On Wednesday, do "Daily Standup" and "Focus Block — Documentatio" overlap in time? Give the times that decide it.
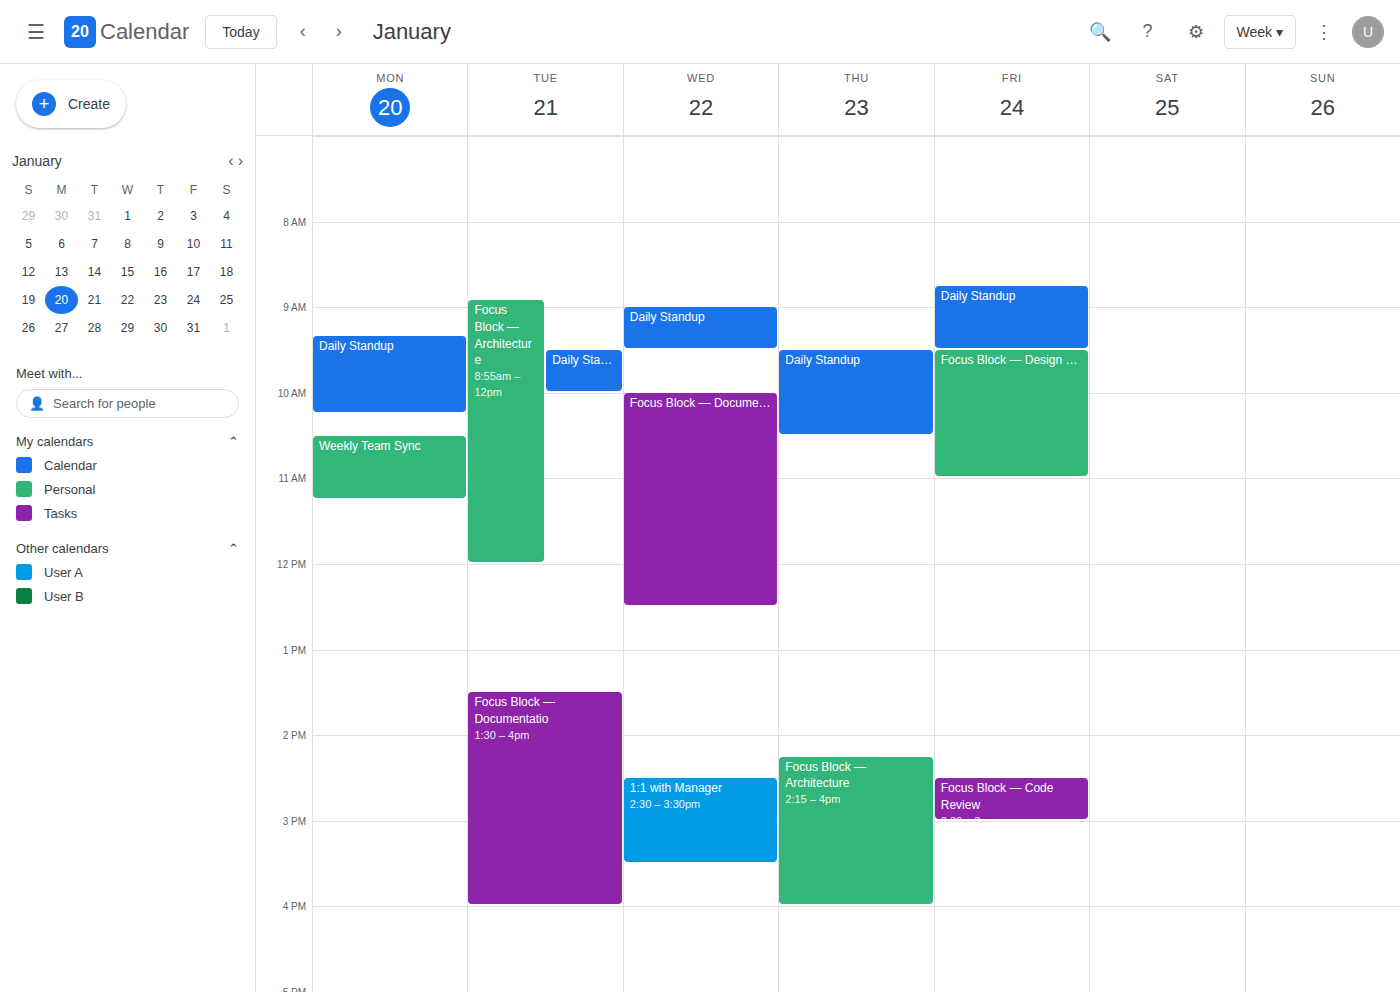
"Daily Standup" ends at 9:30 AM and "Focus Block — Documentatio" starts at 10:00 AM -- no overlap.